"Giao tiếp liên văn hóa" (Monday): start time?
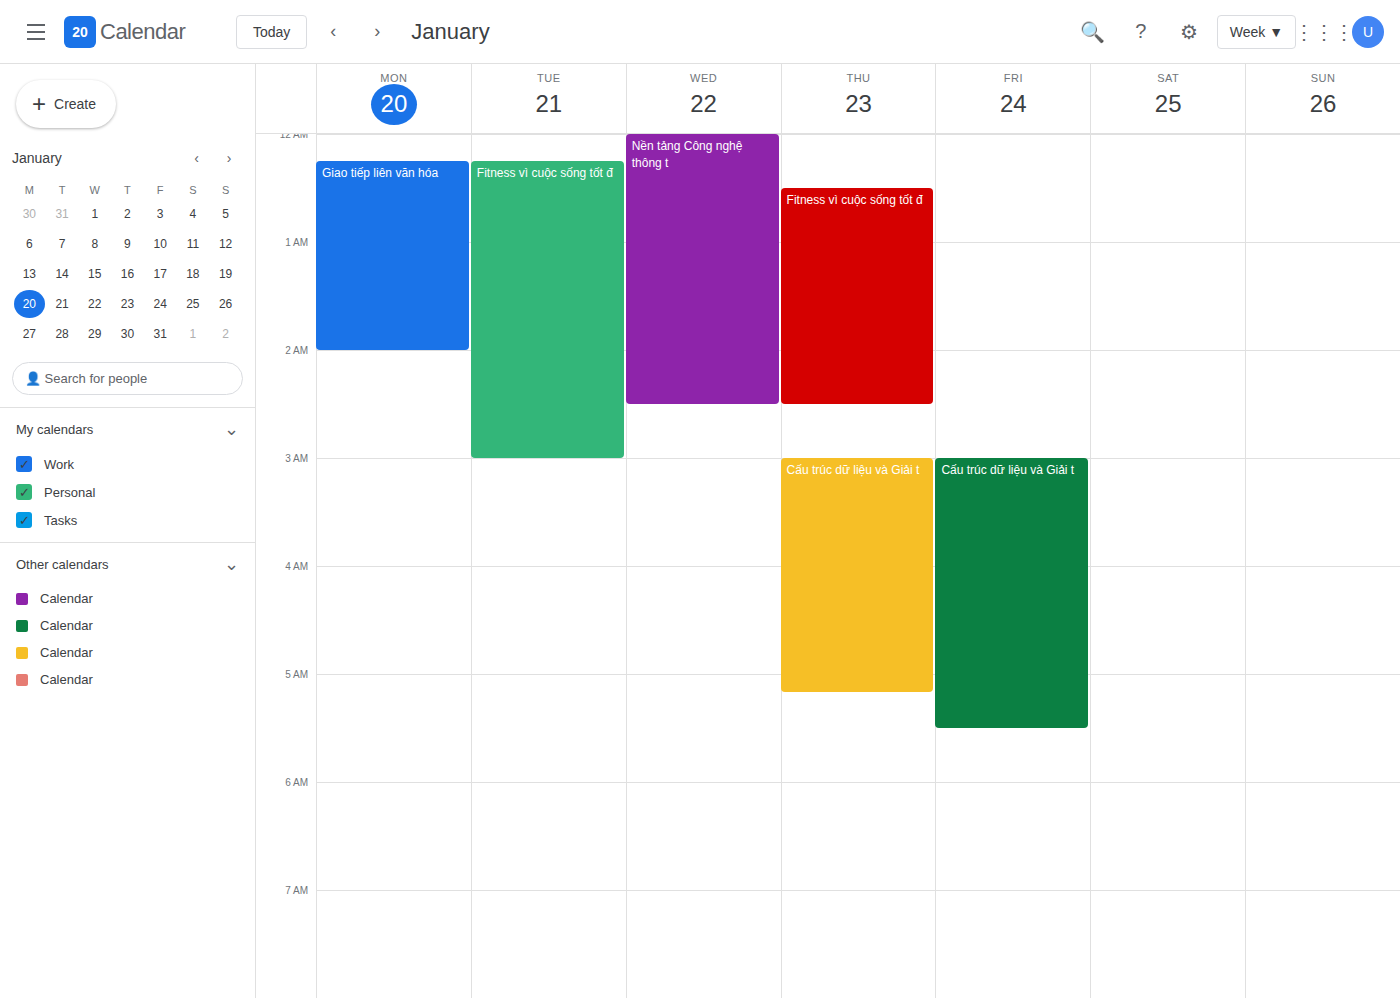
12:15 AM